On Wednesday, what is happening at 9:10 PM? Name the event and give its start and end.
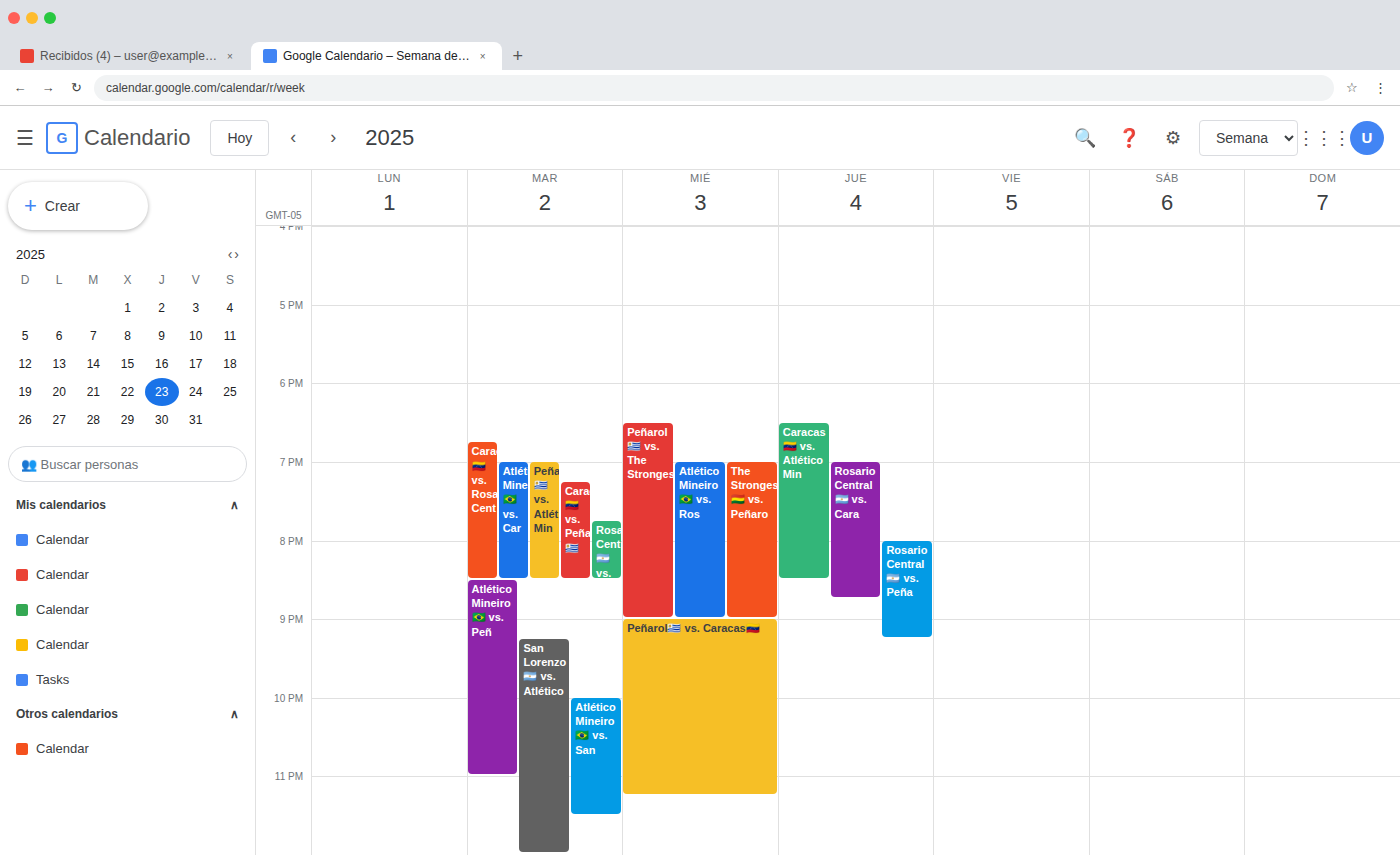
"Peñarol🇺🇾 vs. Caracas🇻🇪", 9:00 PM to 11:15 PM